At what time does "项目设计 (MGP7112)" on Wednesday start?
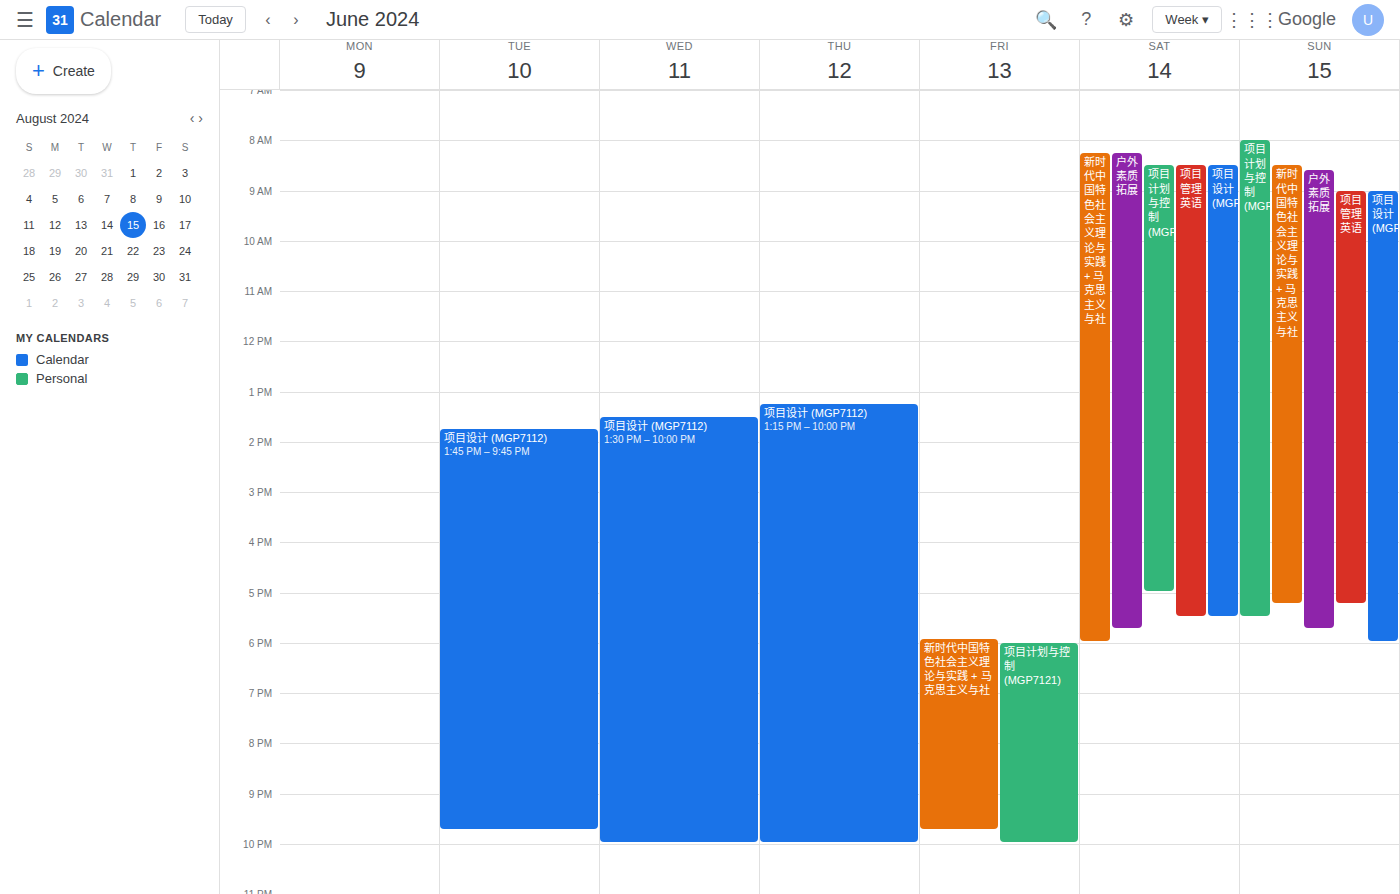
1:30 PM